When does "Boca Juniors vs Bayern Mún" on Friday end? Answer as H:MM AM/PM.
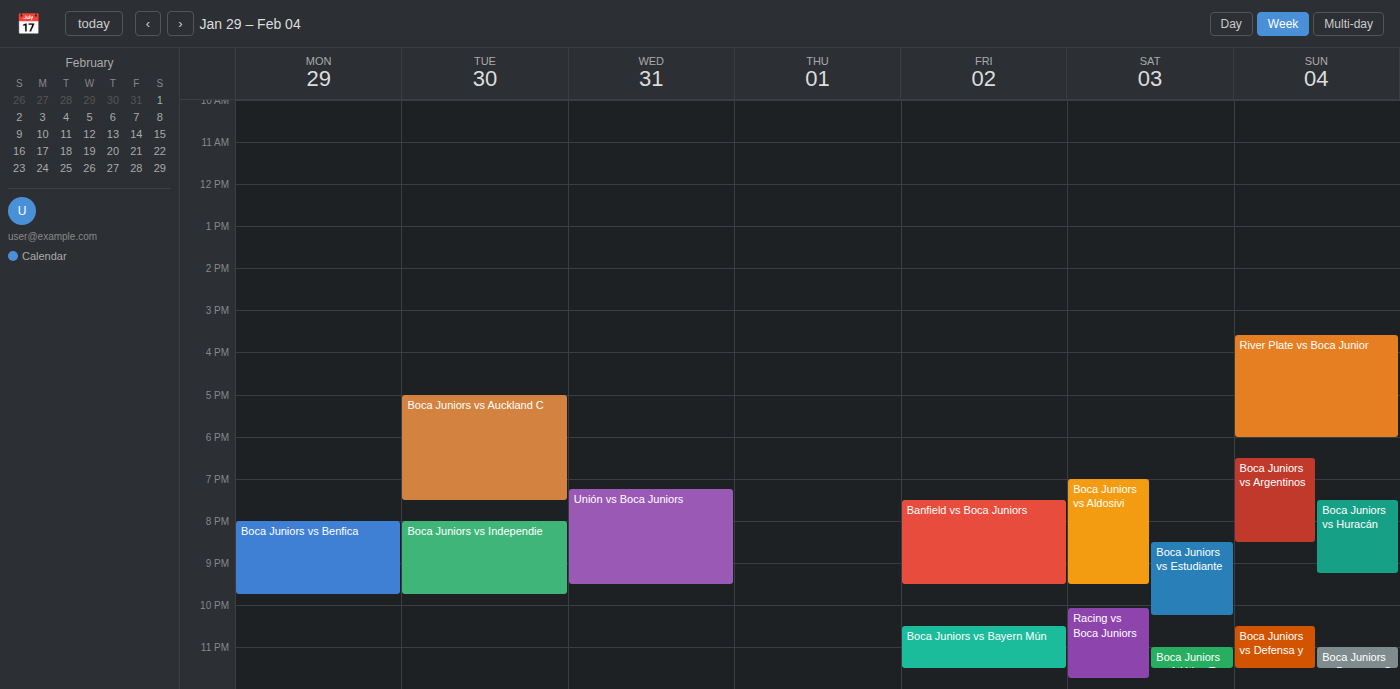
11:30 PM